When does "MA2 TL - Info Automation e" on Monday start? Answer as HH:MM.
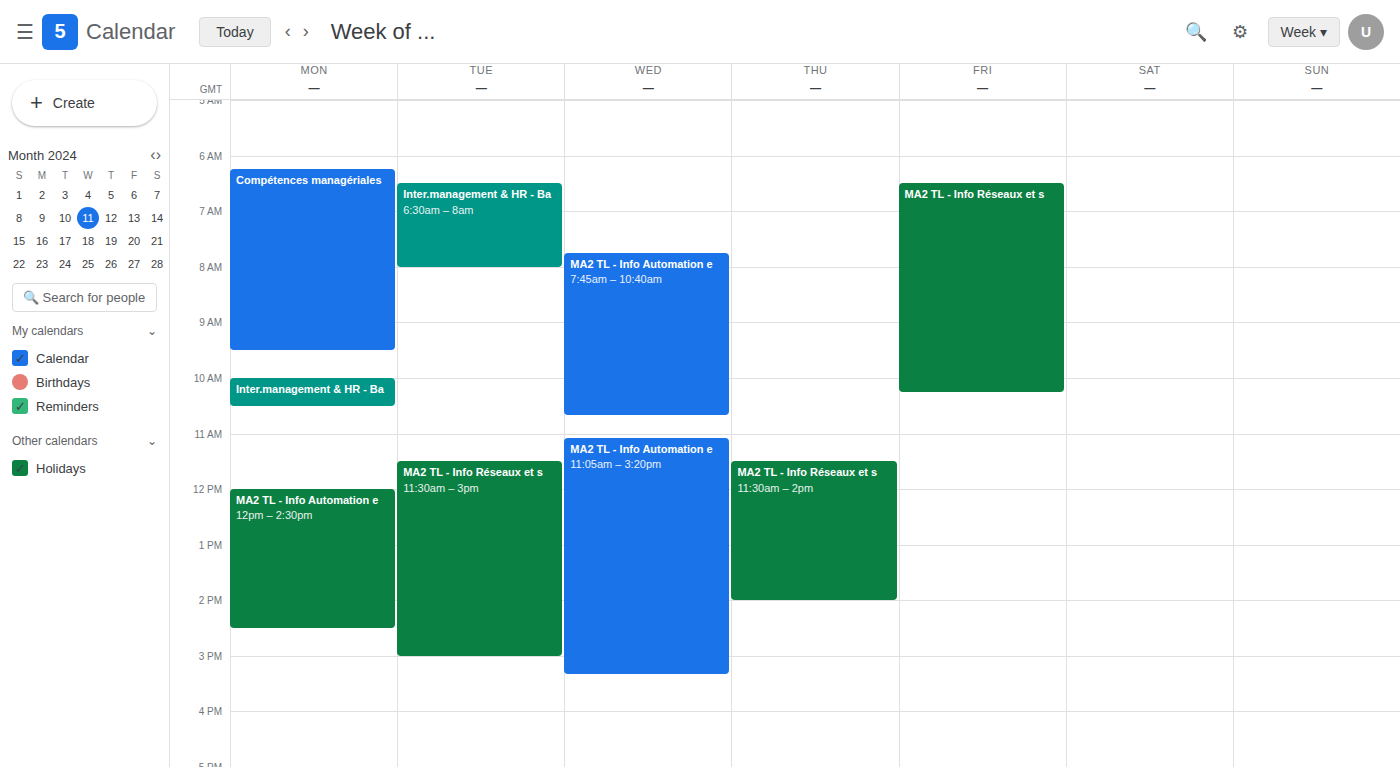
12:00